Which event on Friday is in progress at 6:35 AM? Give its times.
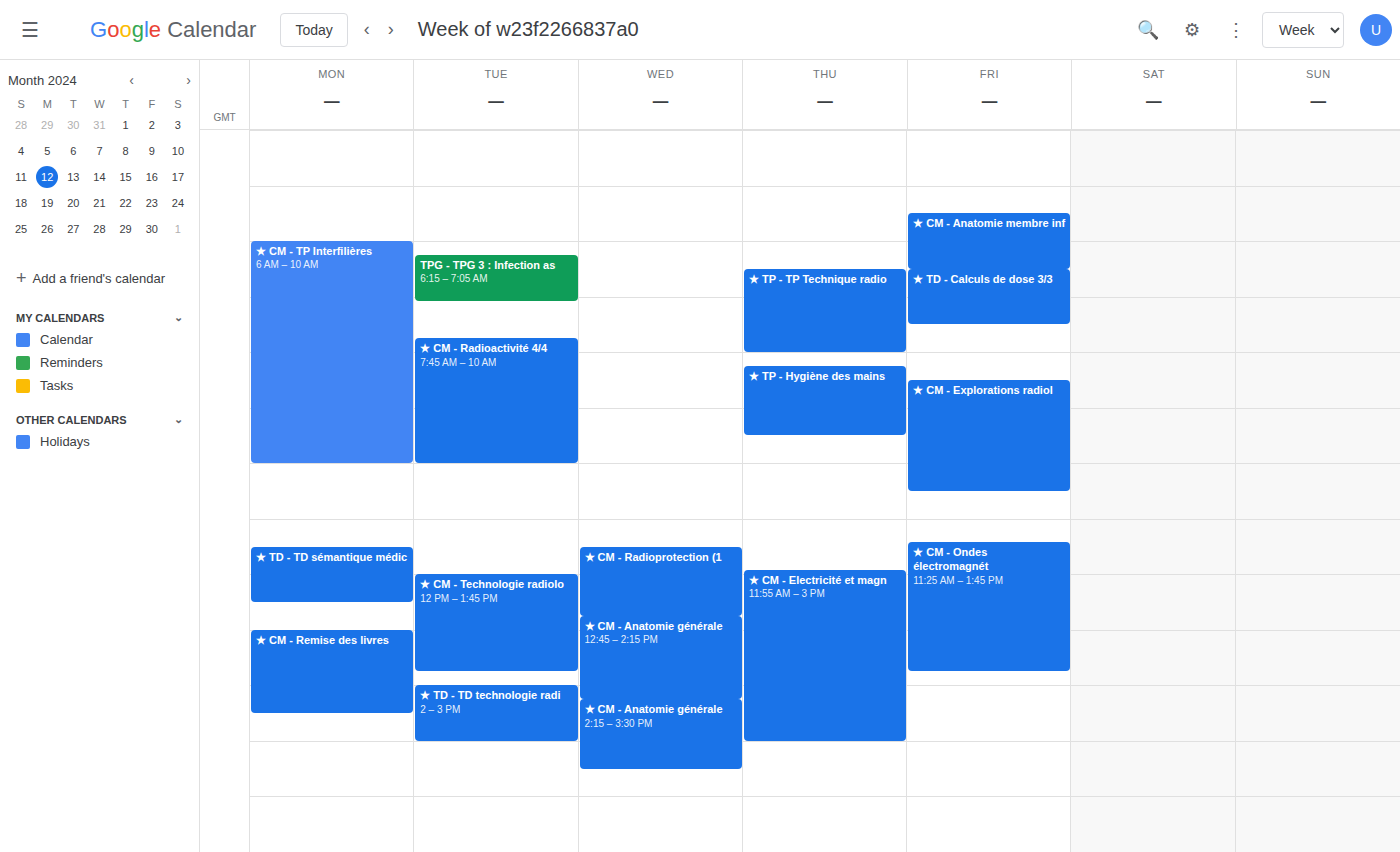
"★ TD - Calculs de dose 3/3", 6:30 AM to 7:30 AM